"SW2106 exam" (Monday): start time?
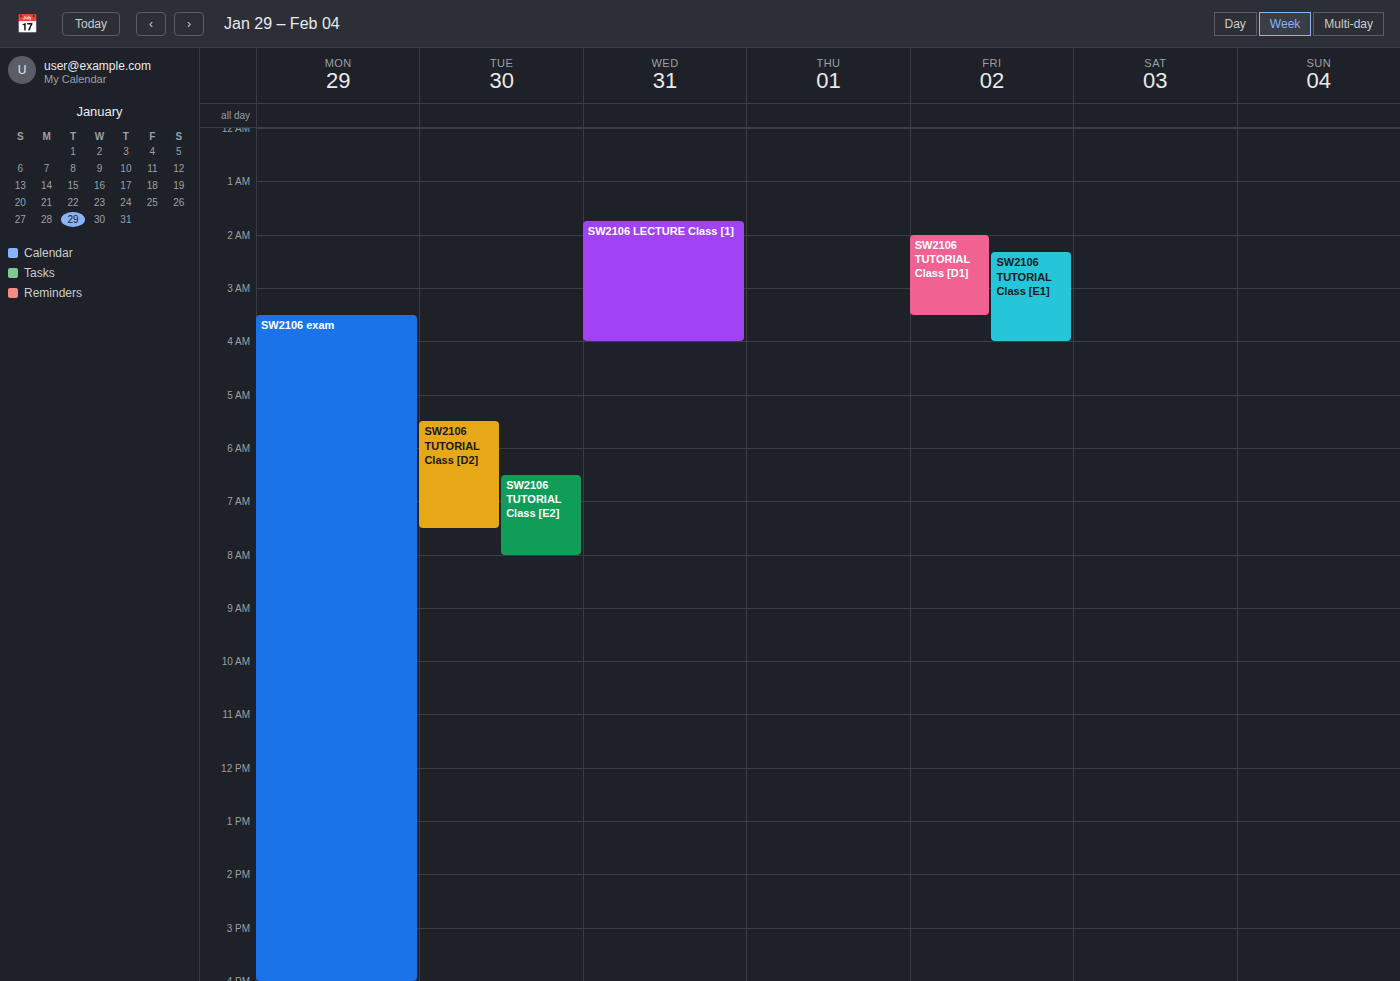
03:30